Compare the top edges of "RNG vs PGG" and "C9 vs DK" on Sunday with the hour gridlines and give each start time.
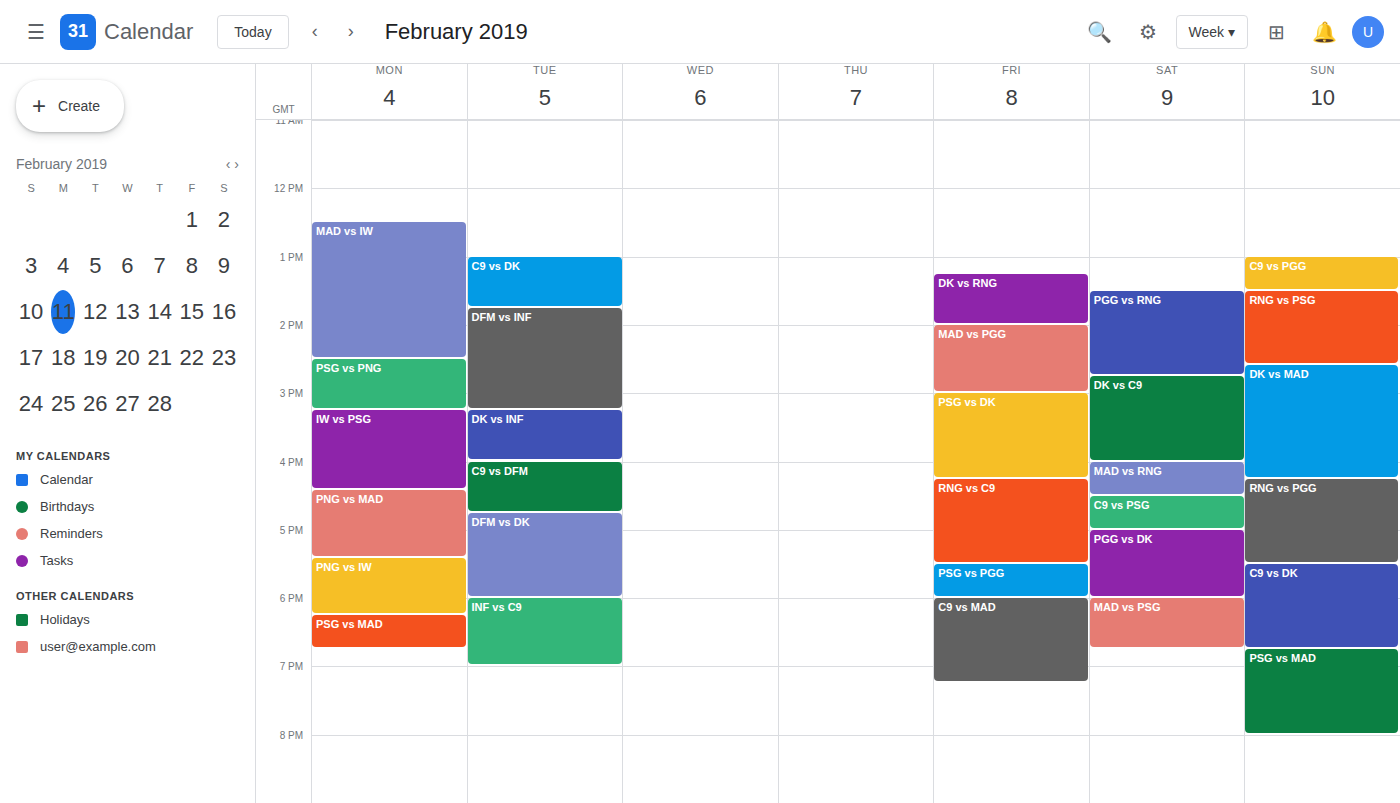
"RNG vs PGG": 4:15 PM, neither: a quarter of the way from the 4 PM line to the 5 PM line. "C9 vs DK": 5:30 PM, halfway between the 5 PM and 6 PM lines.